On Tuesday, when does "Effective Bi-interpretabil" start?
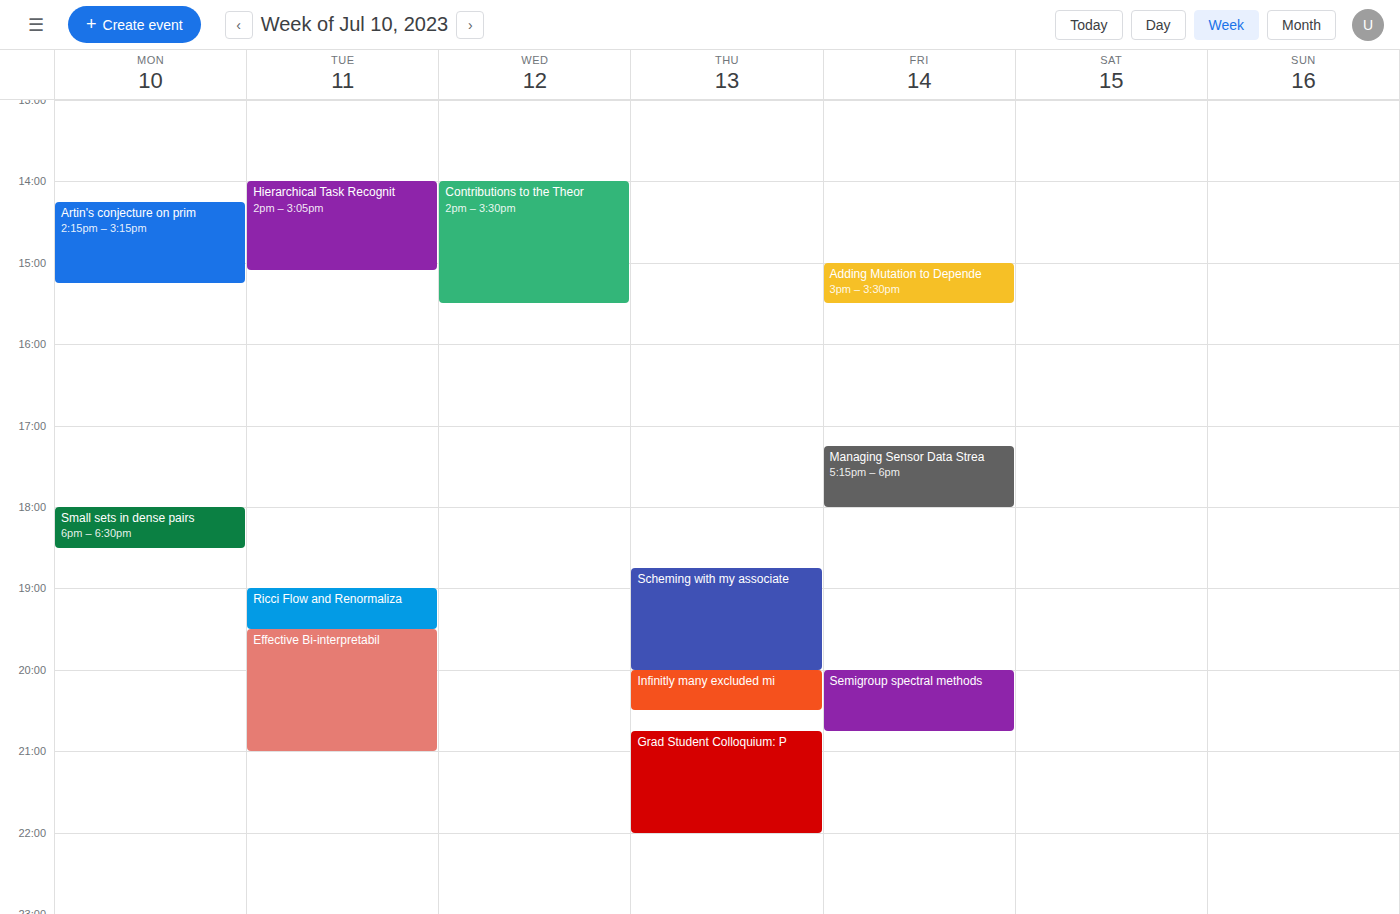
19:30